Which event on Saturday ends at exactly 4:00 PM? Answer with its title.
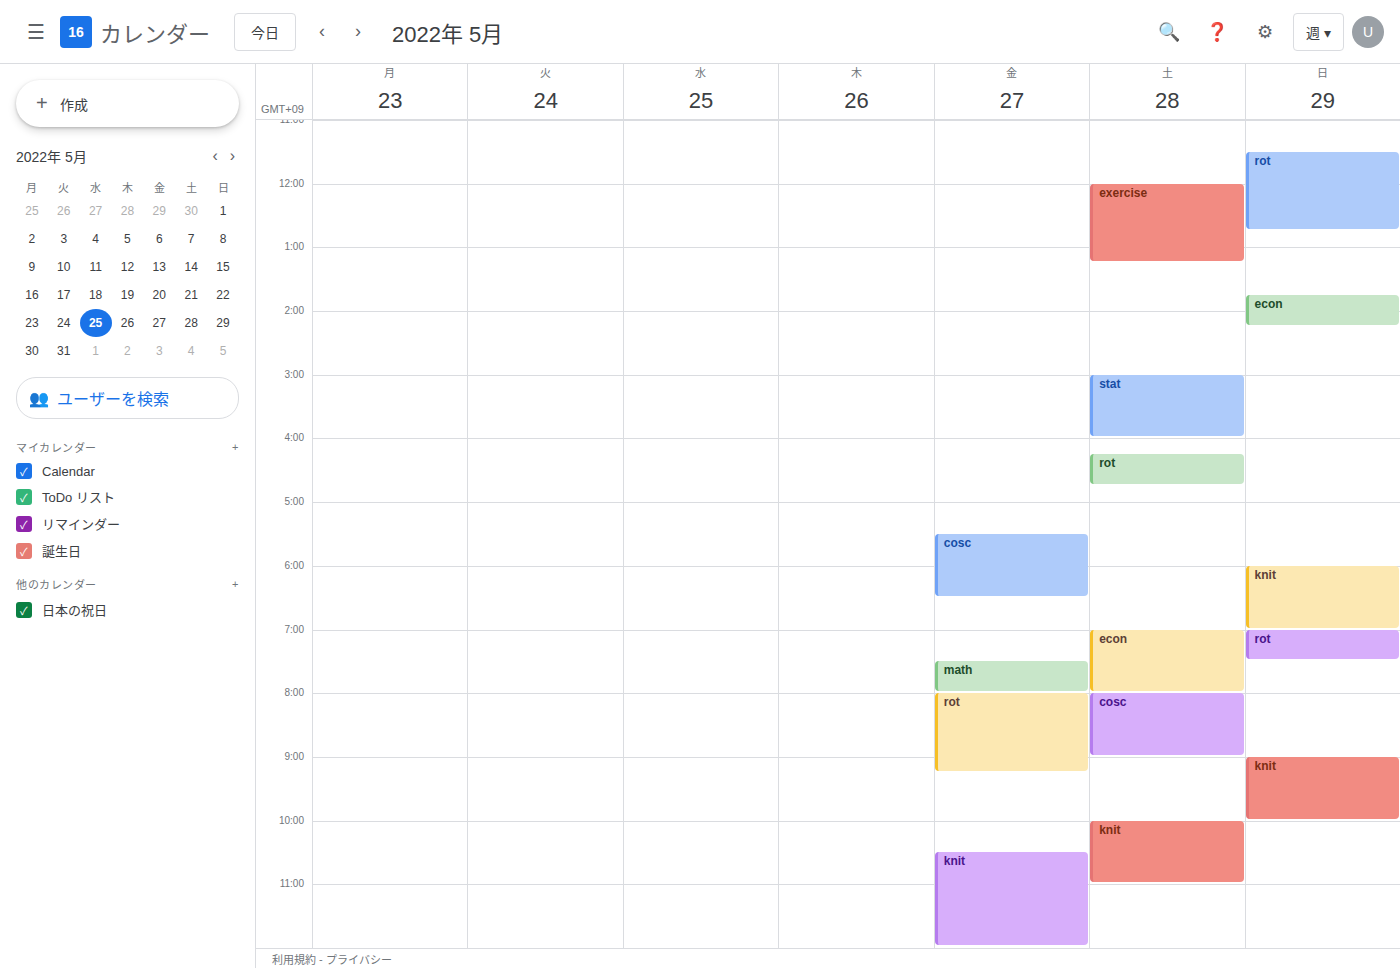
"stat"